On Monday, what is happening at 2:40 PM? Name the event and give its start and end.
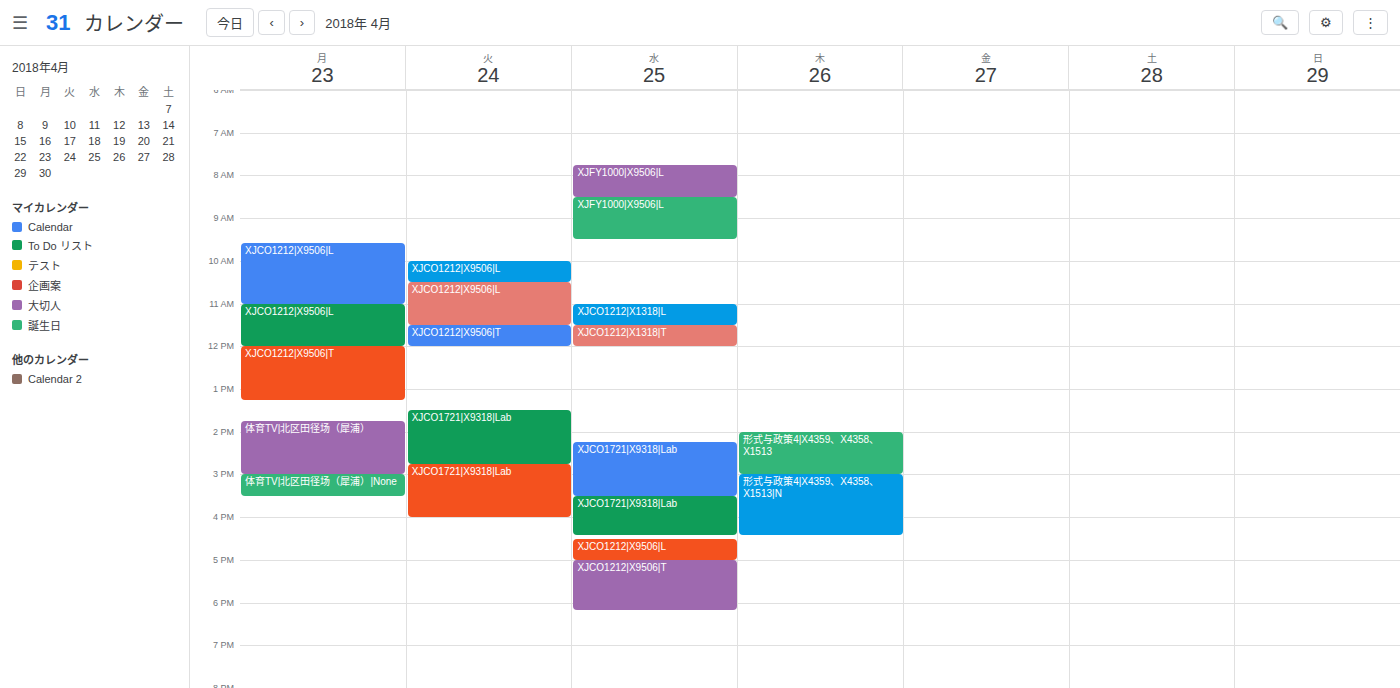
"体育TV|北区田径场（犀浦）", 1:45 PM to 3:00 PM